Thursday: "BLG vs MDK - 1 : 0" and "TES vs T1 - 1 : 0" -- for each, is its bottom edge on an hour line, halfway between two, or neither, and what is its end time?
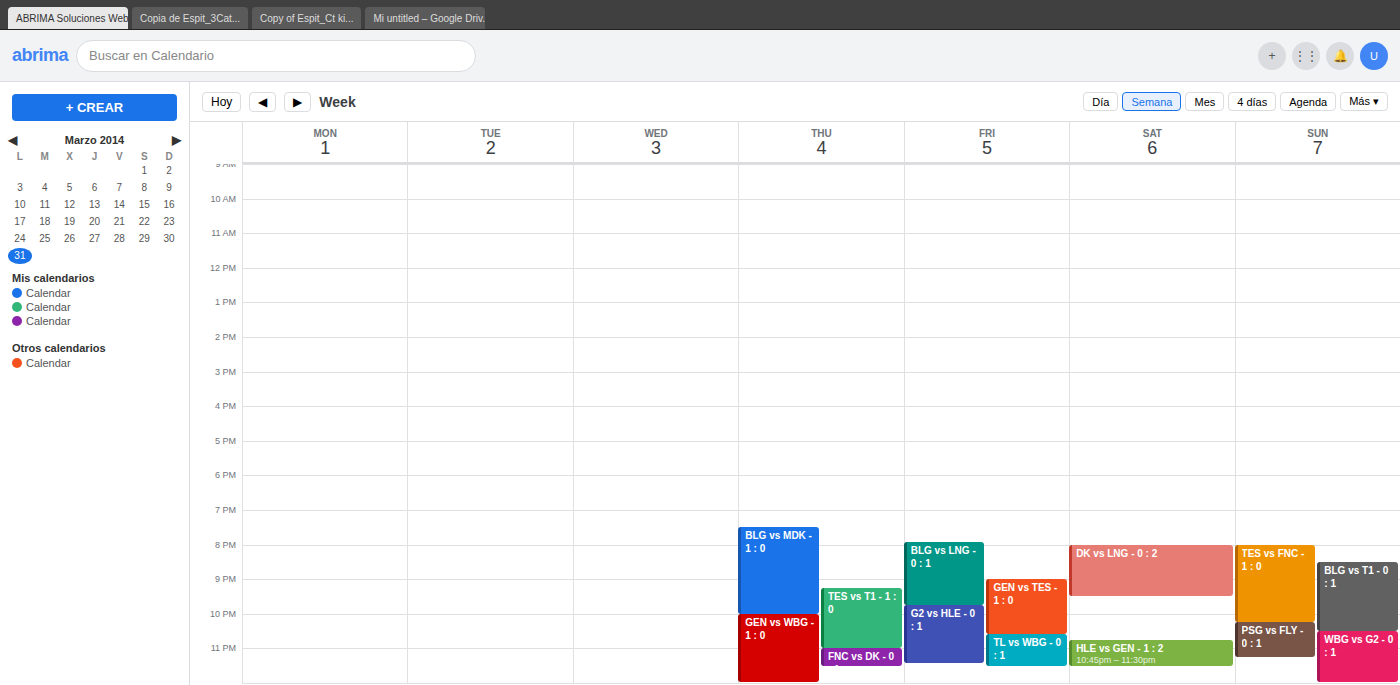
"BLG vs MDK - 1 : 0": 22:00, exactly on the 22:00 line. "TES vs T1 - 1 : 0": 23:00, exactly on the 23:00 line.